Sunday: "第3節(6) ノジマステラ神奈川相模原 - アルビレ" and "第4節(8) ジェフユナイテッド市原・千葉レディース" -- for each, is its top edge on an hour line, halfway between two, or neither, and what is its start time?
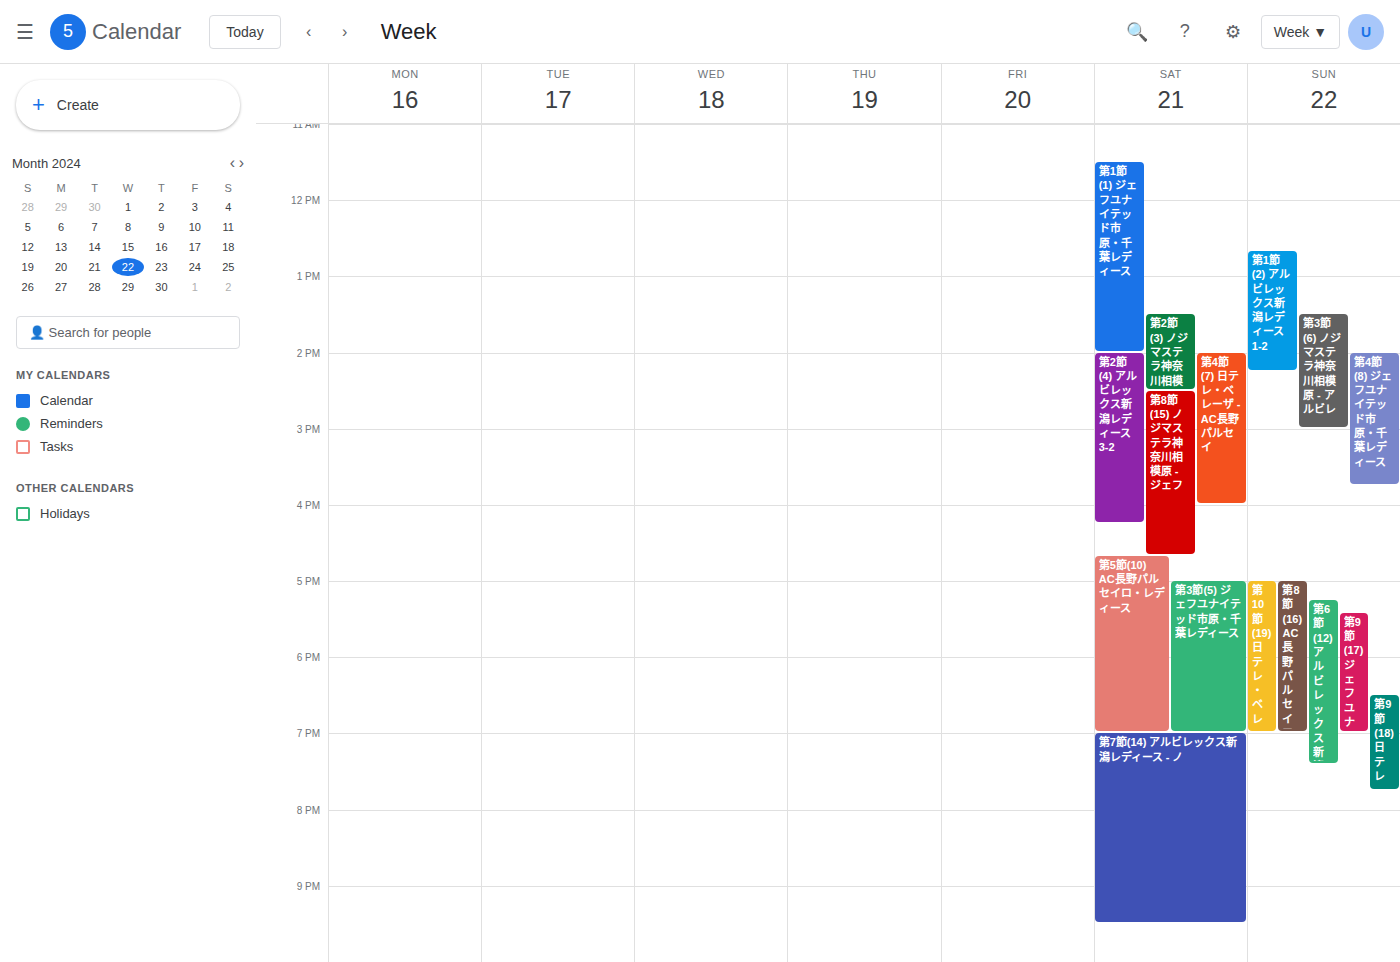
"第3節(6) ノジマステラ神奈川相模原 - アルビレ": 1:30 PM, halfway between the 1 PM and 2 PM lines. "第4節(8) ジェフユナイテッド市原・千葉レディース": 2:00 PM, exactly on the 2 PM line.